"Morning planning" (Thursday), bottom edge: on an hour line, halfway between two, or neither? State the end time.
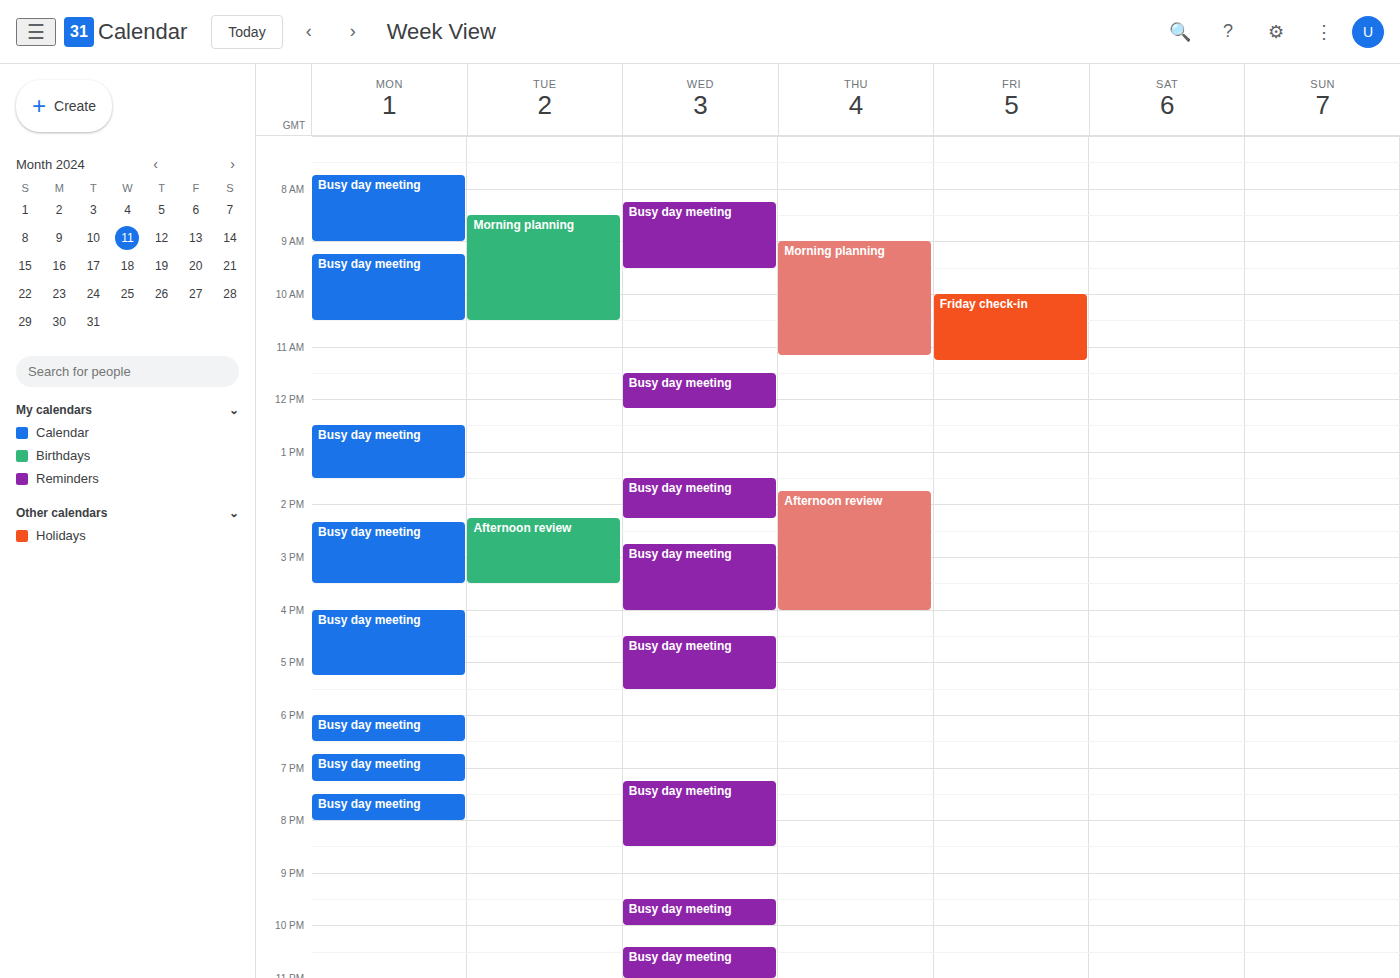
11:10 AM -- neither: 10 minutes below the 11 AM line and 50 minutes above the 12 PM line.